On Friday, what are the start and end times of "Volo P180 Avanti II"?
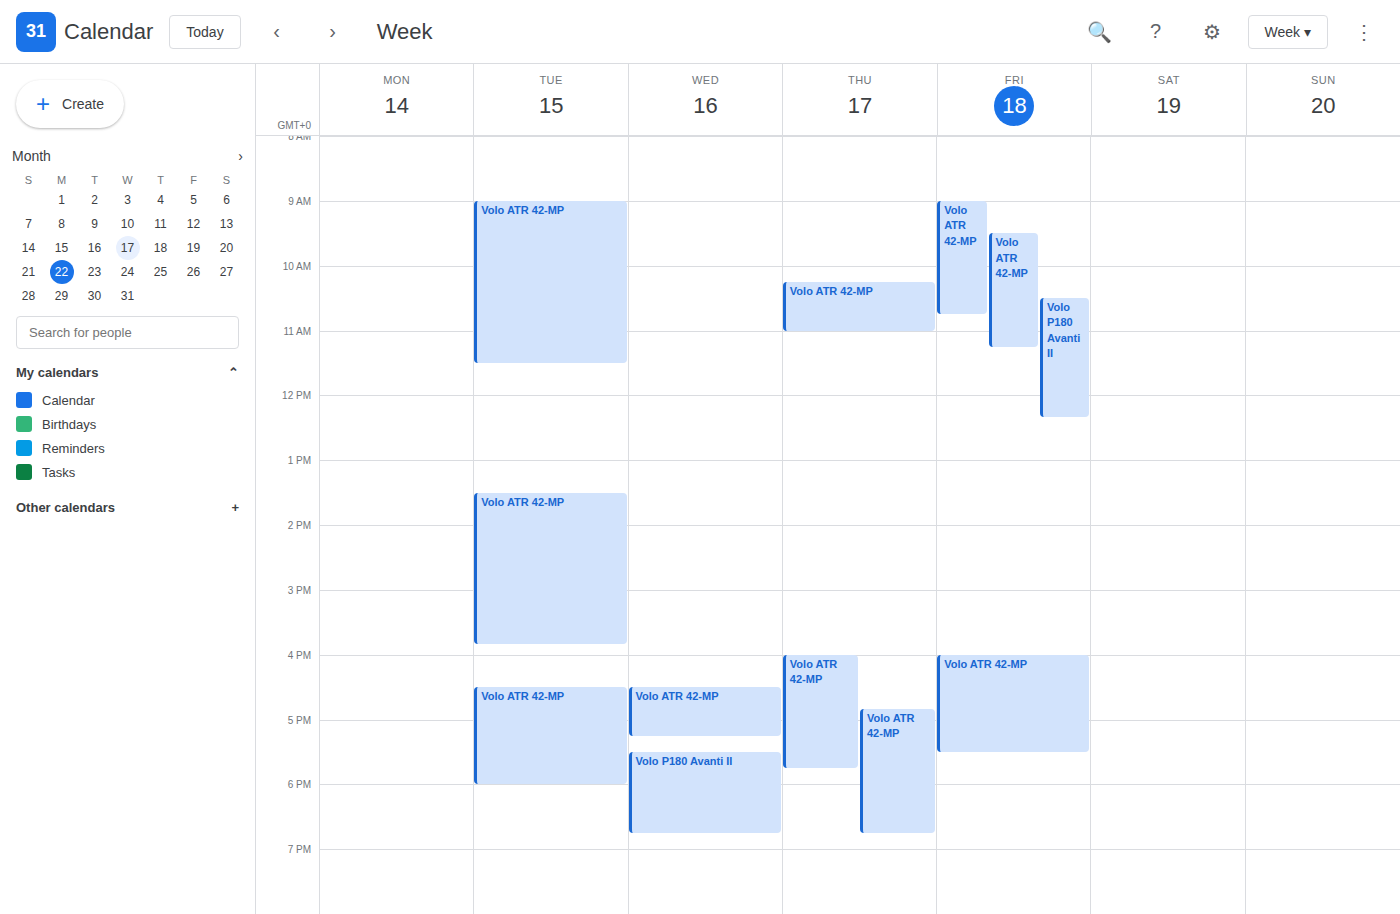
10:30 to 12:20